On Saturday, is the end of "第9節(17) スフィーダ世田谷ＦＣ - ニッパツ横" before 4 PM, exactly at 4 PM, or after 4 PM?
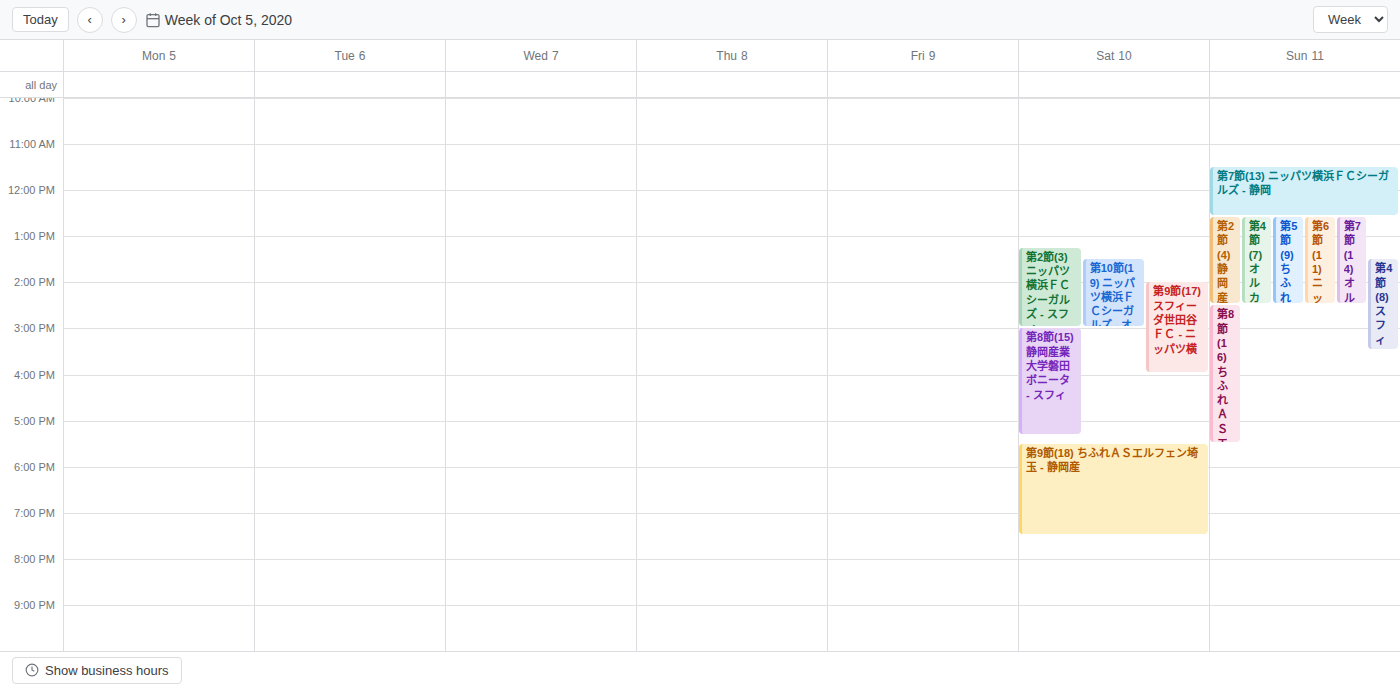
4:00 PM -- exactly at 4 PM, on the 4 PM line.